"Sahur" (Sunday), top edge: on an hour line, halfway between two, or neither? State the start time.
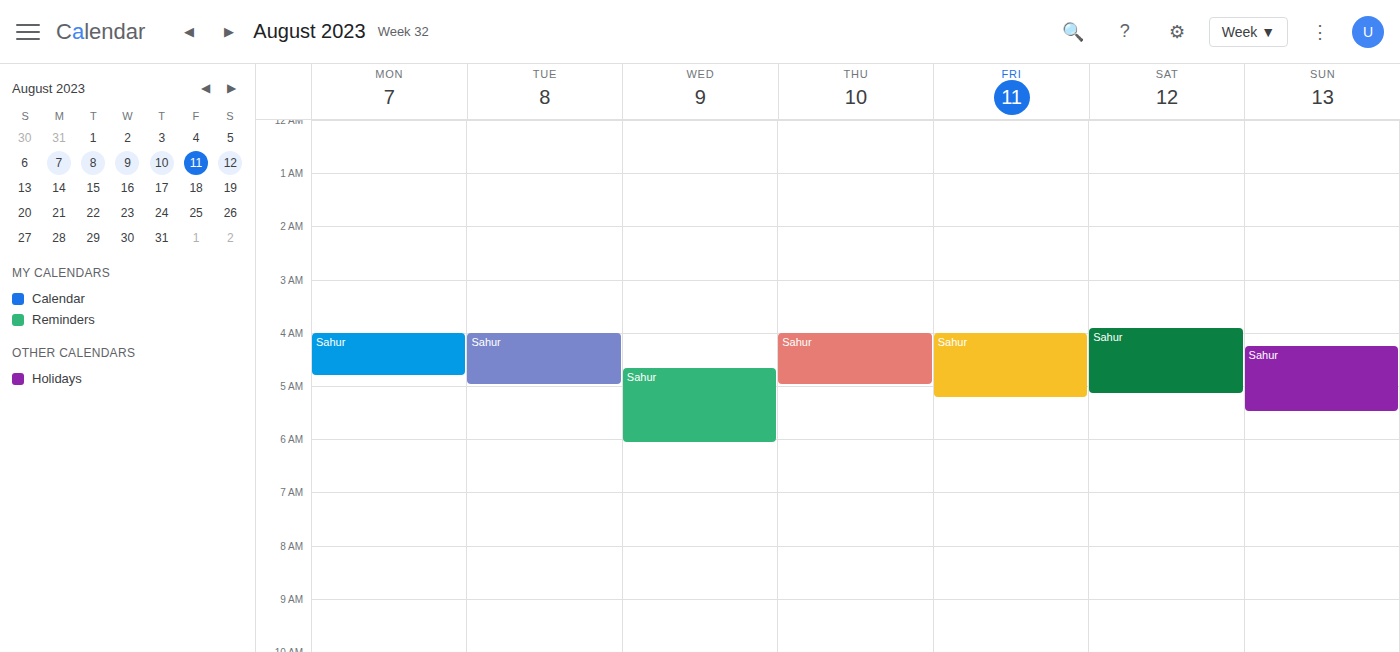
4:15 AM -- neither: a quarter of the way from the 4 AM line to the 5 AM line.